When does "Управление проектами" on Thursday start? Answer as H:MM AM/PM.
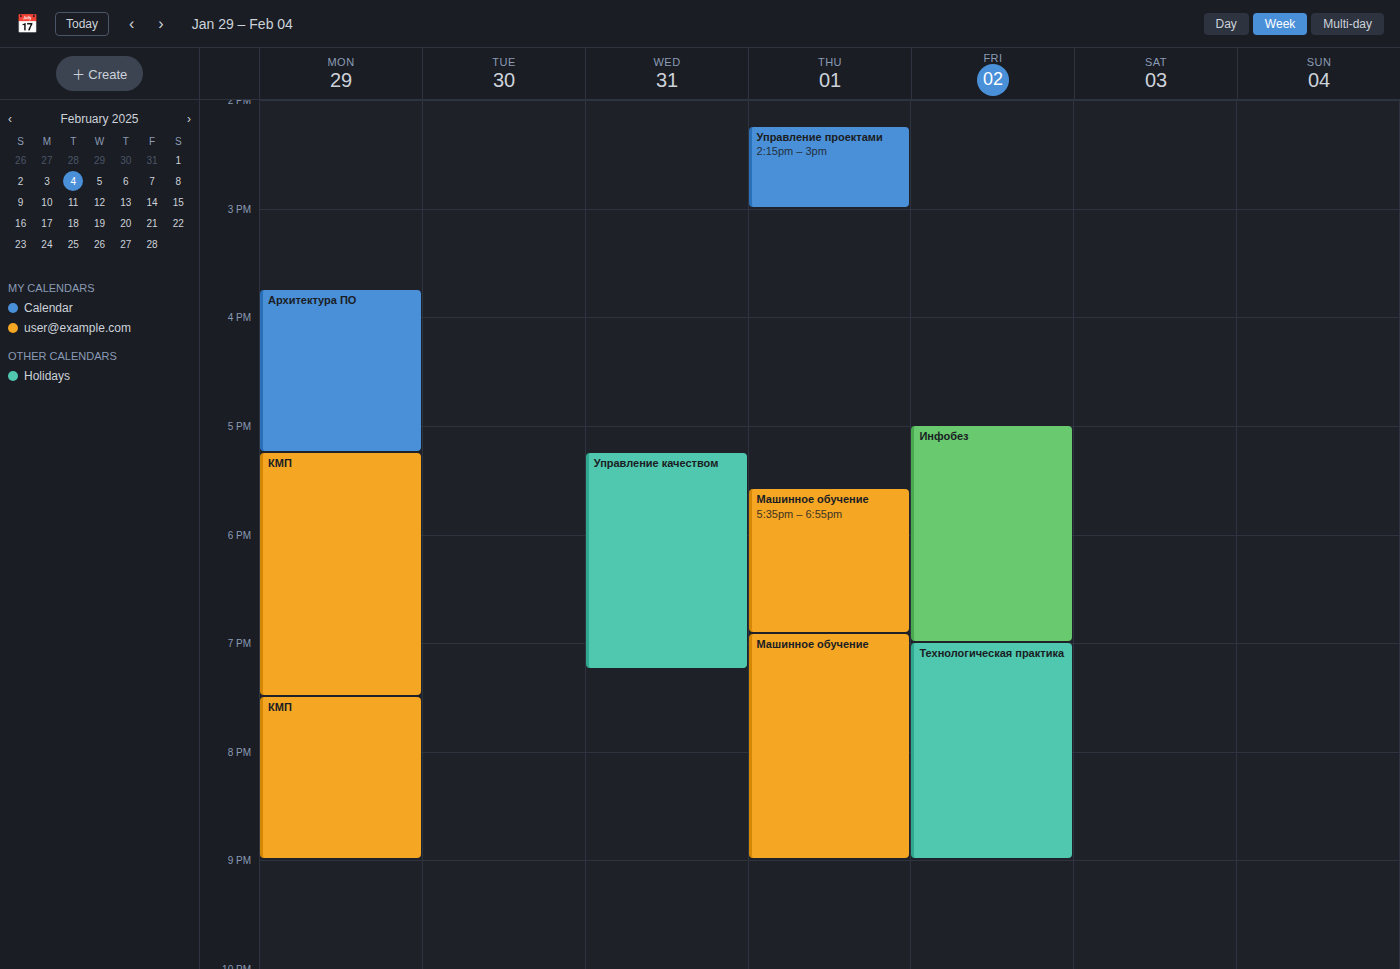
2:15 PM